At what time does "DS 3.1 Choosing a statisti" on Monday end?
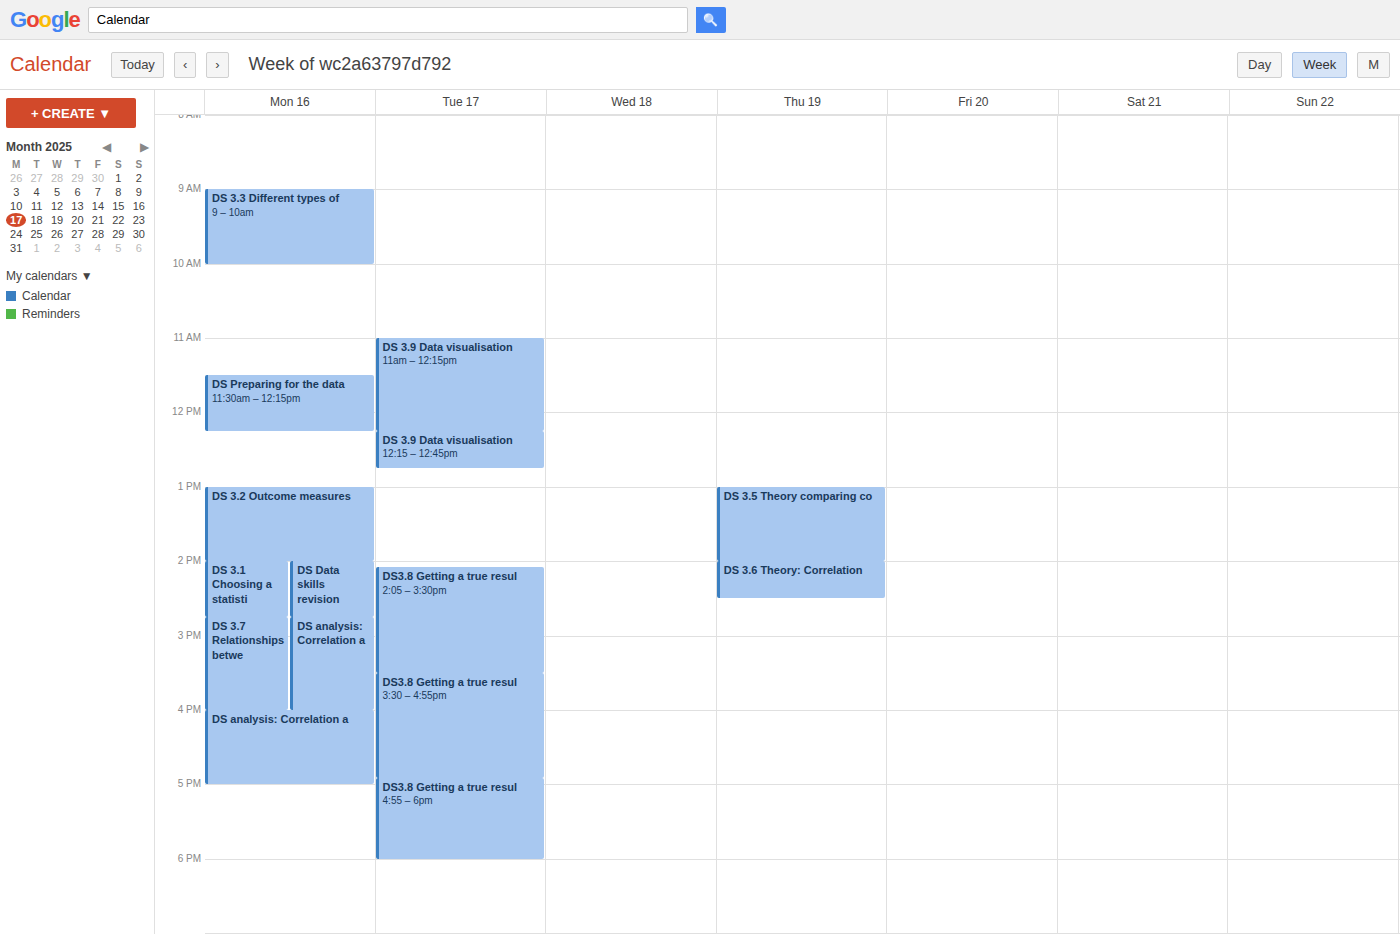
2:45 PM